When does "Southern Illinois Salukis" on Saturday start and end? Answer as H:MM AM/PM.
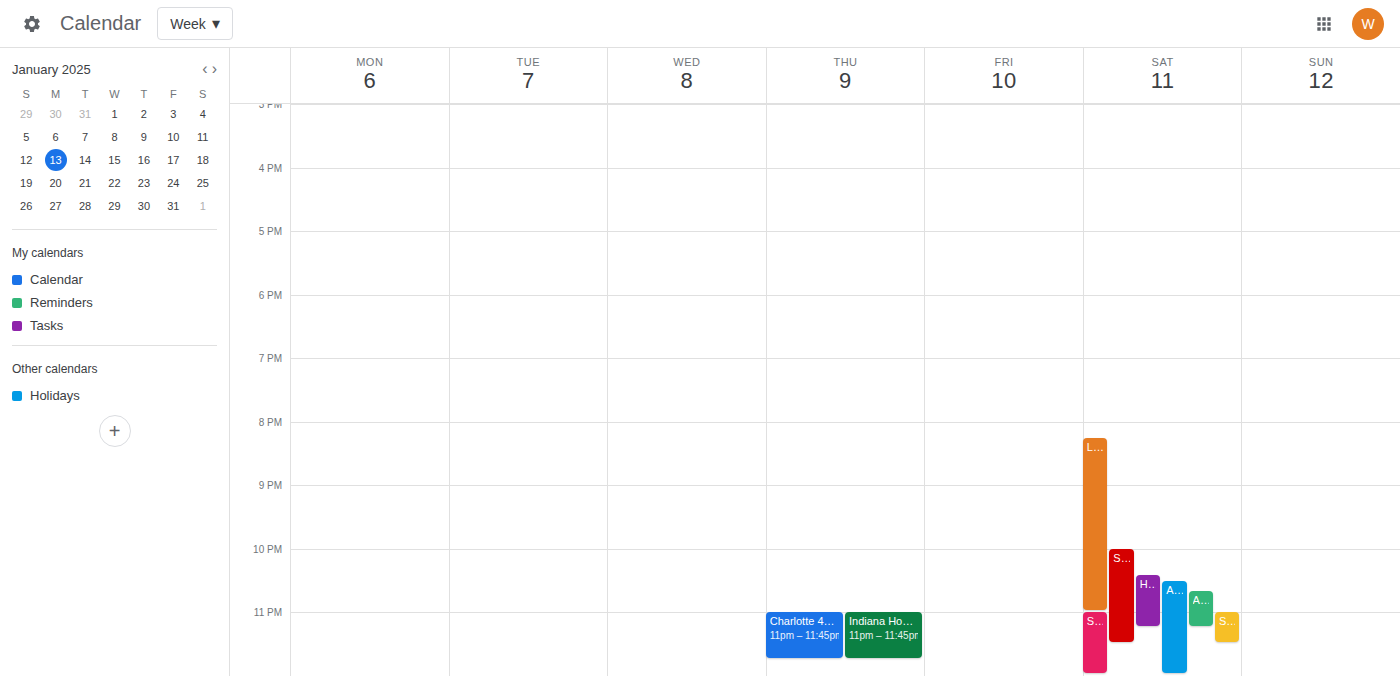
10:00 PM to 11:30 PM